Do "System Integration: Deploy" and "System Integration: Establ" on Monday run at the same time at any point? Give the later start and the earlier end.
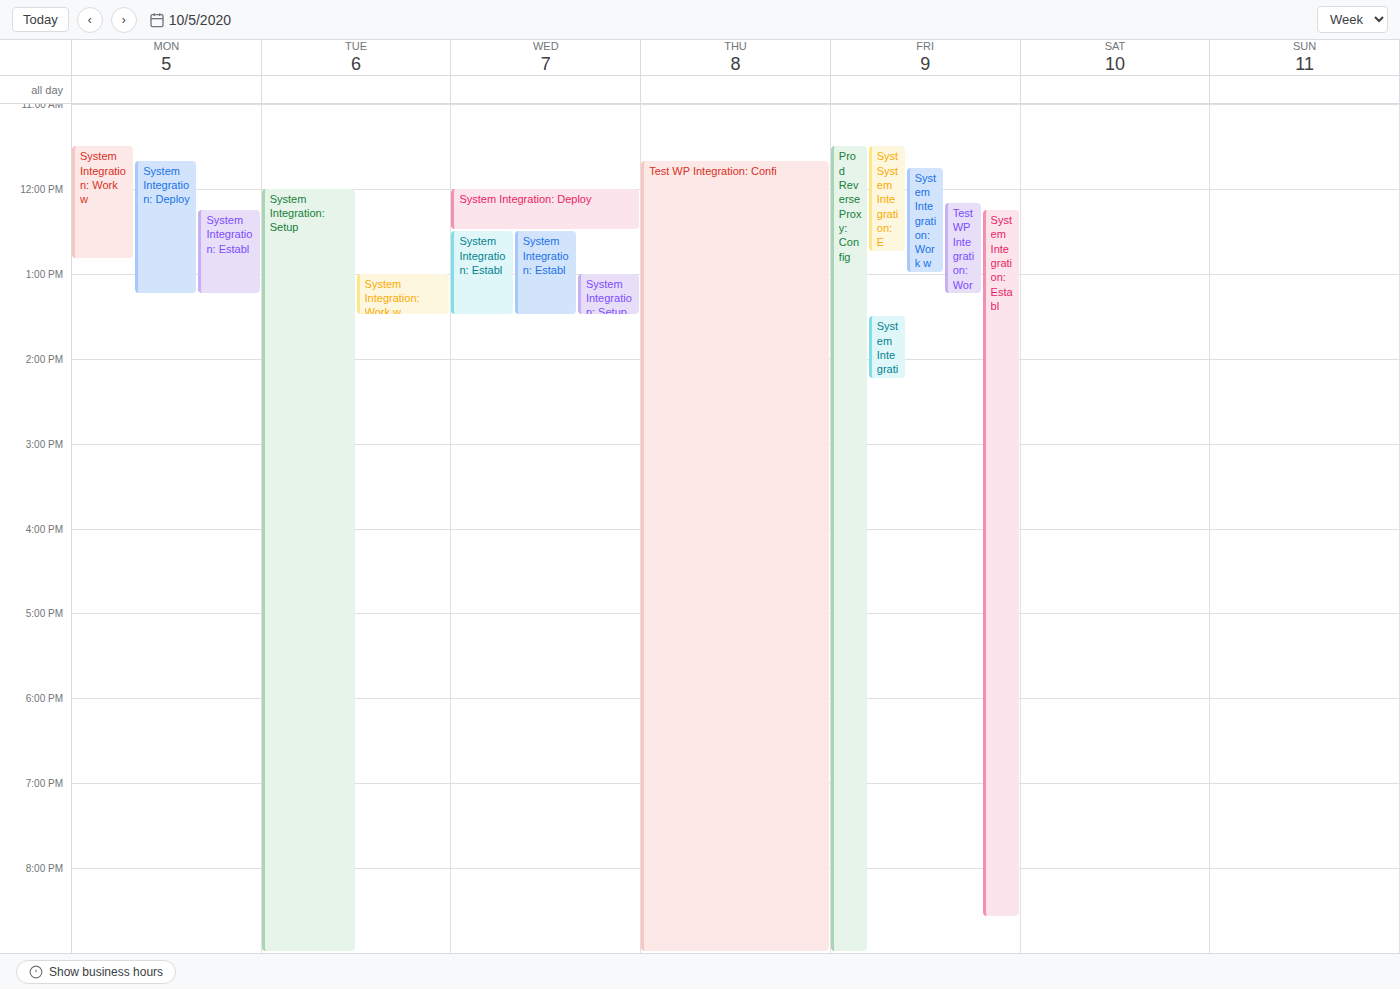
"System Integration: Establ" starts at 12:15 PM, before "System Integration: Deploy" ends at 1:15 PM -- they overlap.